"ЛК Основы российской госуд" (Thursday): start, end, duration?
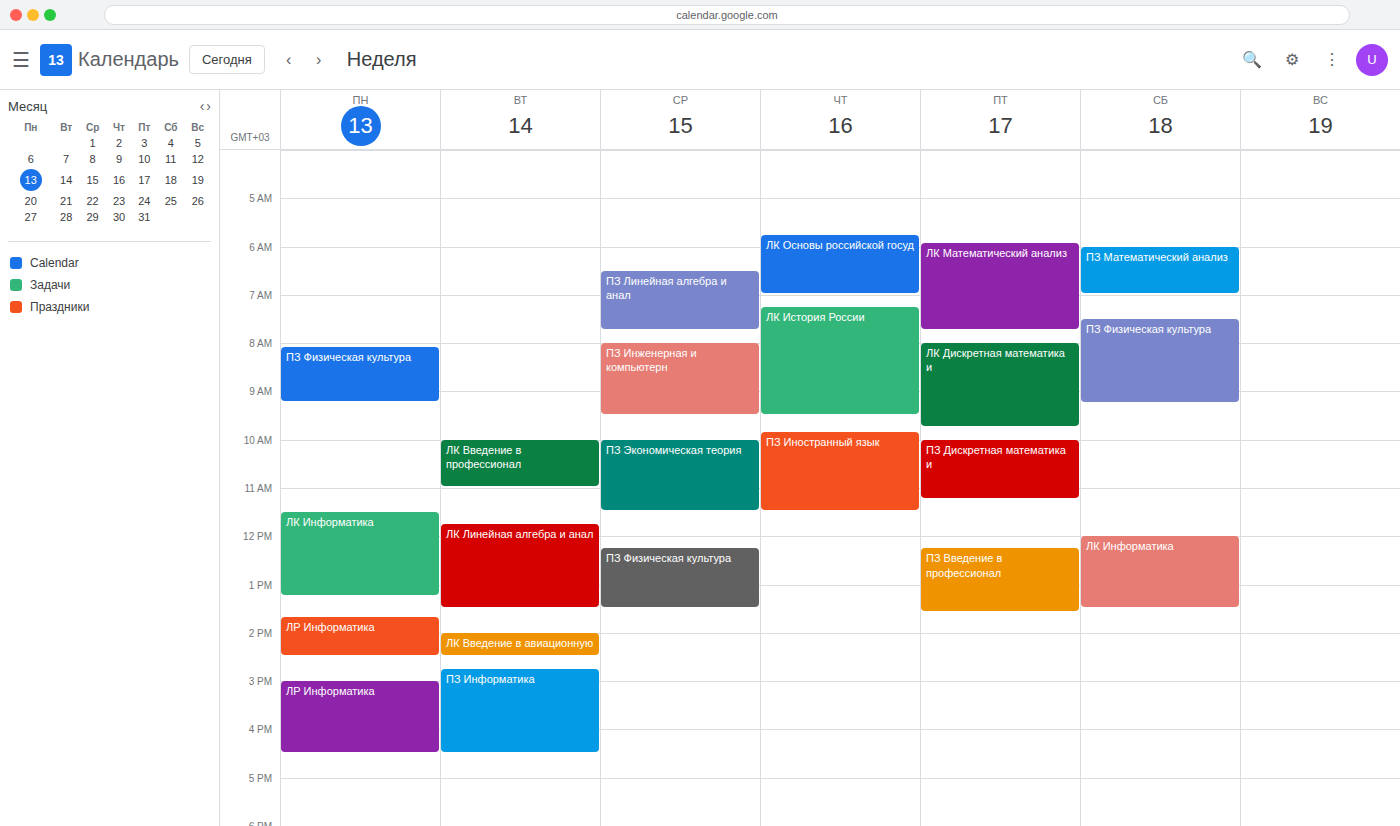
05:45 to 07:00, 1 hour 15 minutes